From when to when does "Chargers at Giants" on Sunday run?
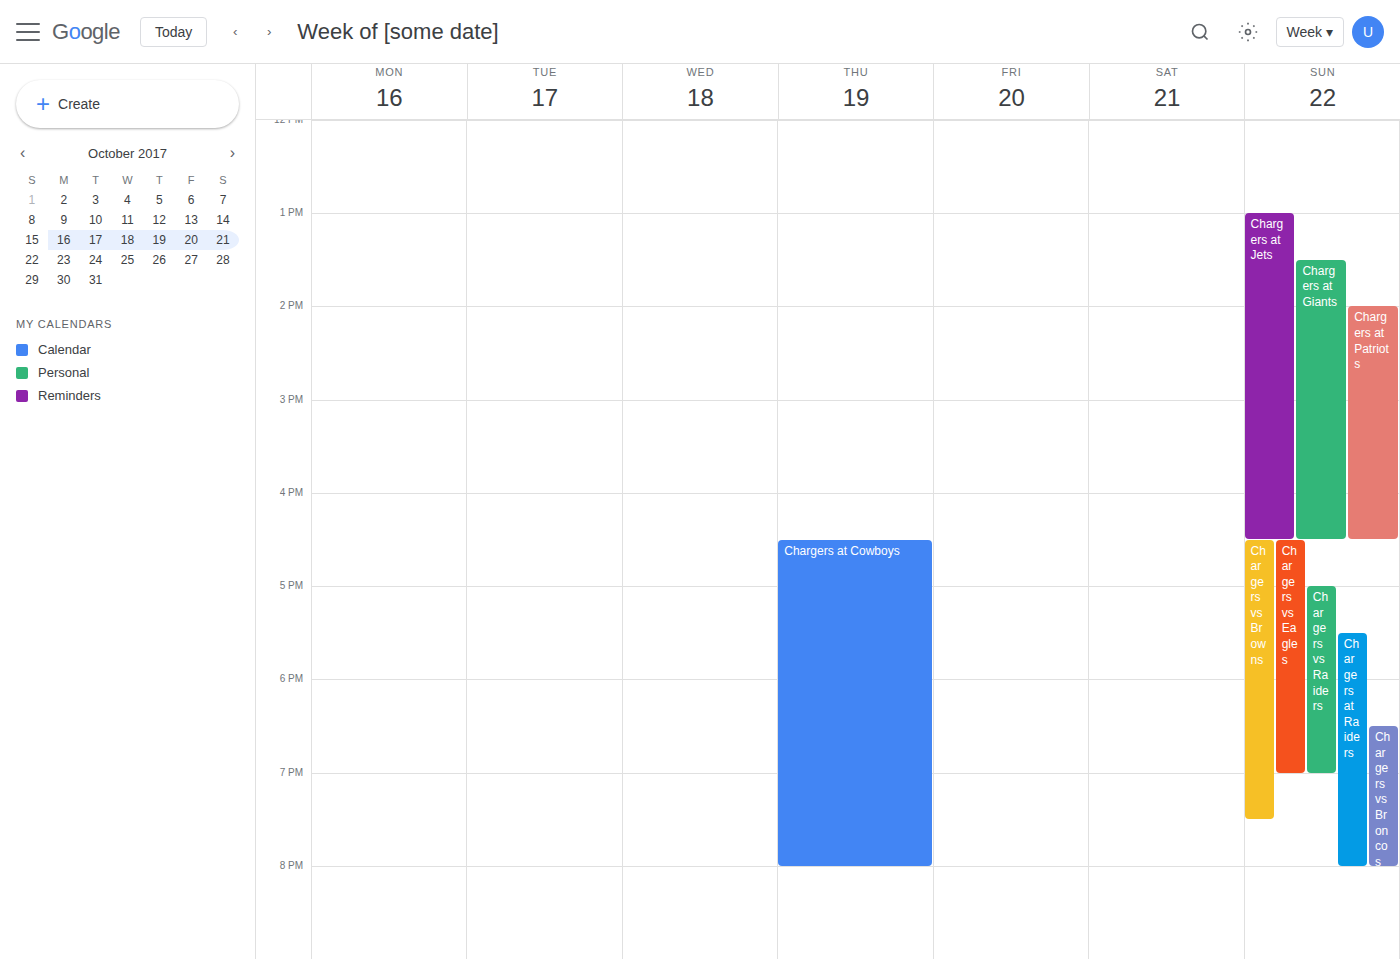
1:30 PM to 4:30 PM